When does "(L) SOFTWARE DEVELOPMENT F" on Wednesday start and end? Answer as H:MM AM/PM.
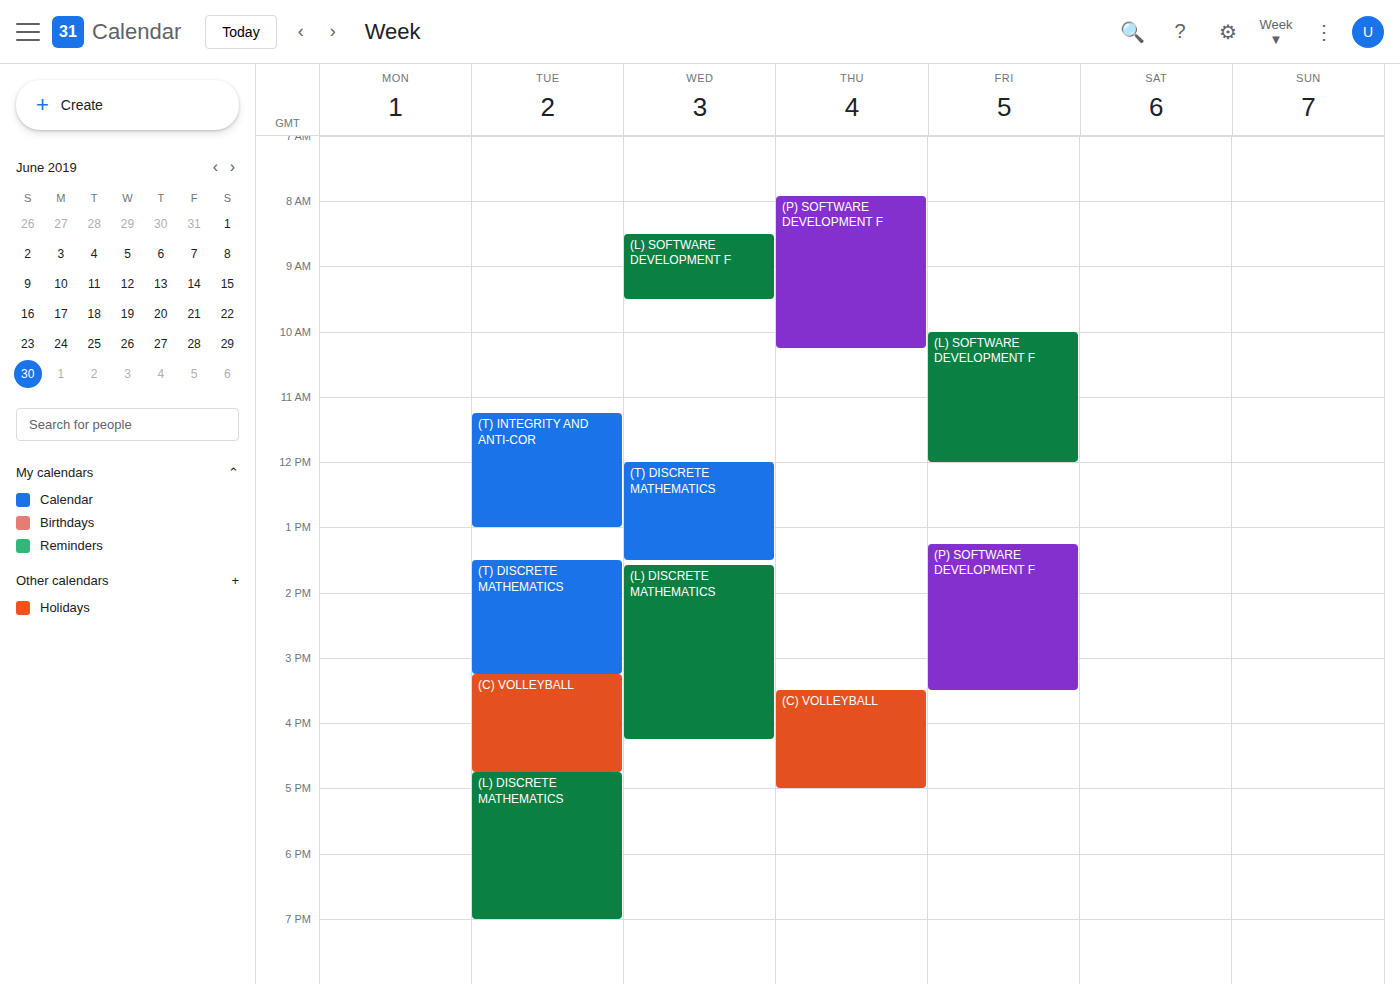
8:30 AM to 9:30 AM